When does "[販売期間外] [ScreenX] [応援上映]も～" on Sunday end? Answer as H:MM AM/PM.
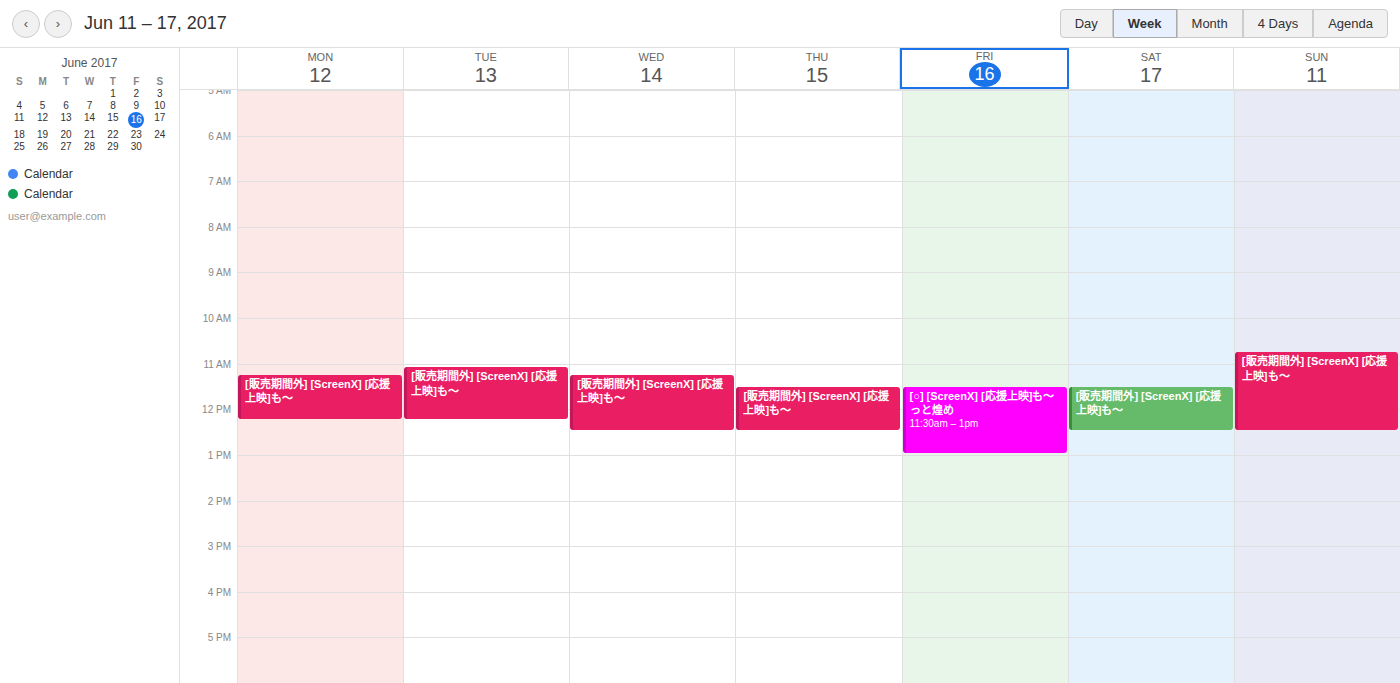
12:30 PM